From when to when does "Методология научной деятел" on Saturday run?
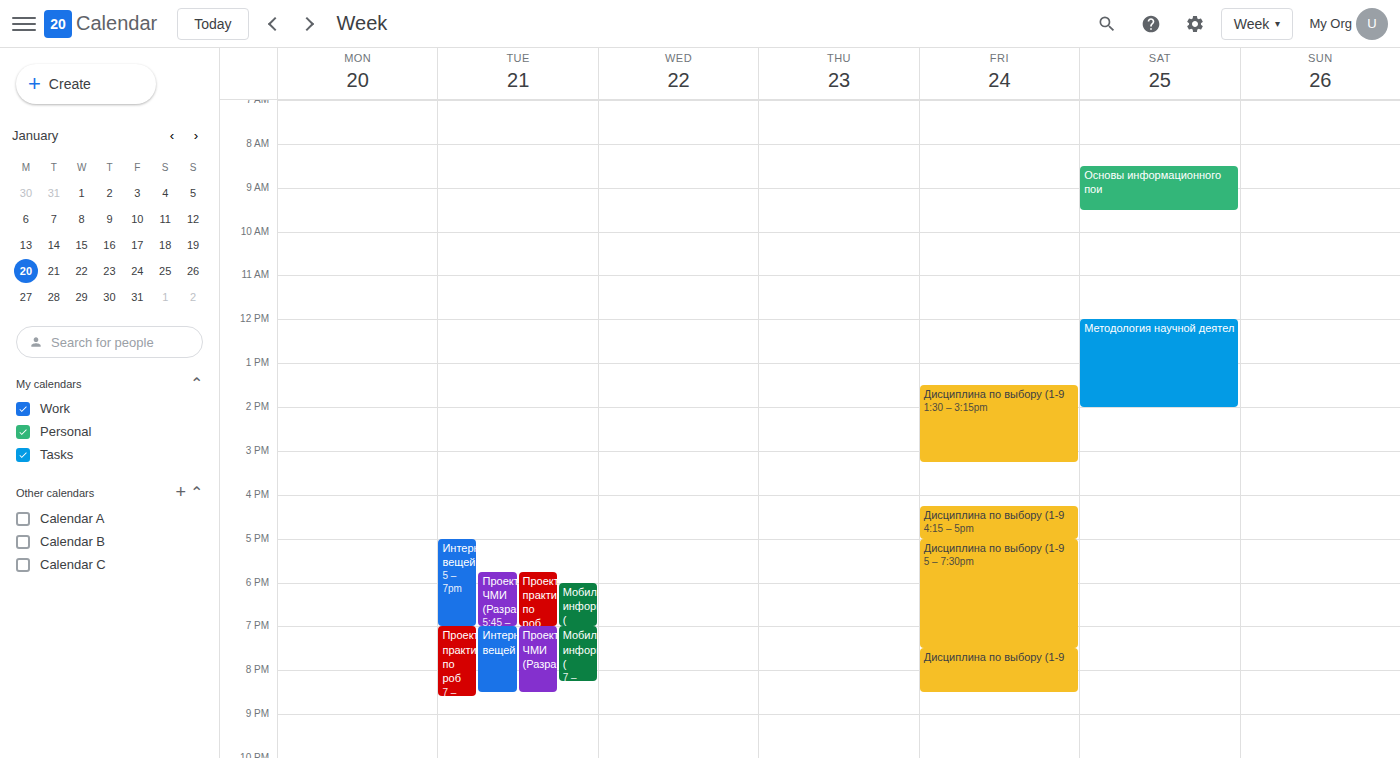
12:00 PM to 2:00 PM